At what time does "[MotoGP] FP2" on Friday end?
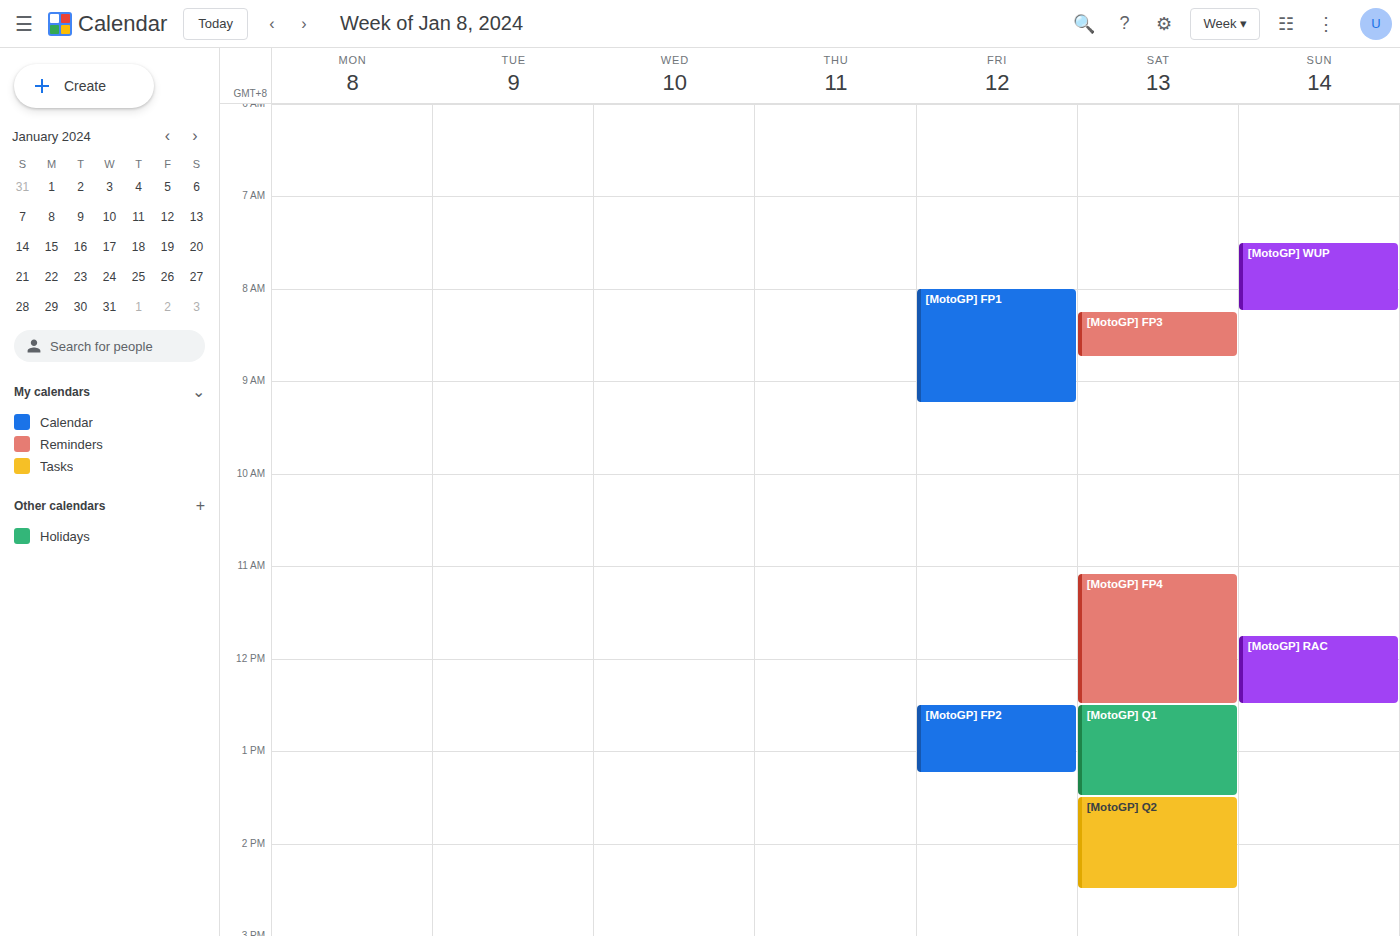
1:15 PM